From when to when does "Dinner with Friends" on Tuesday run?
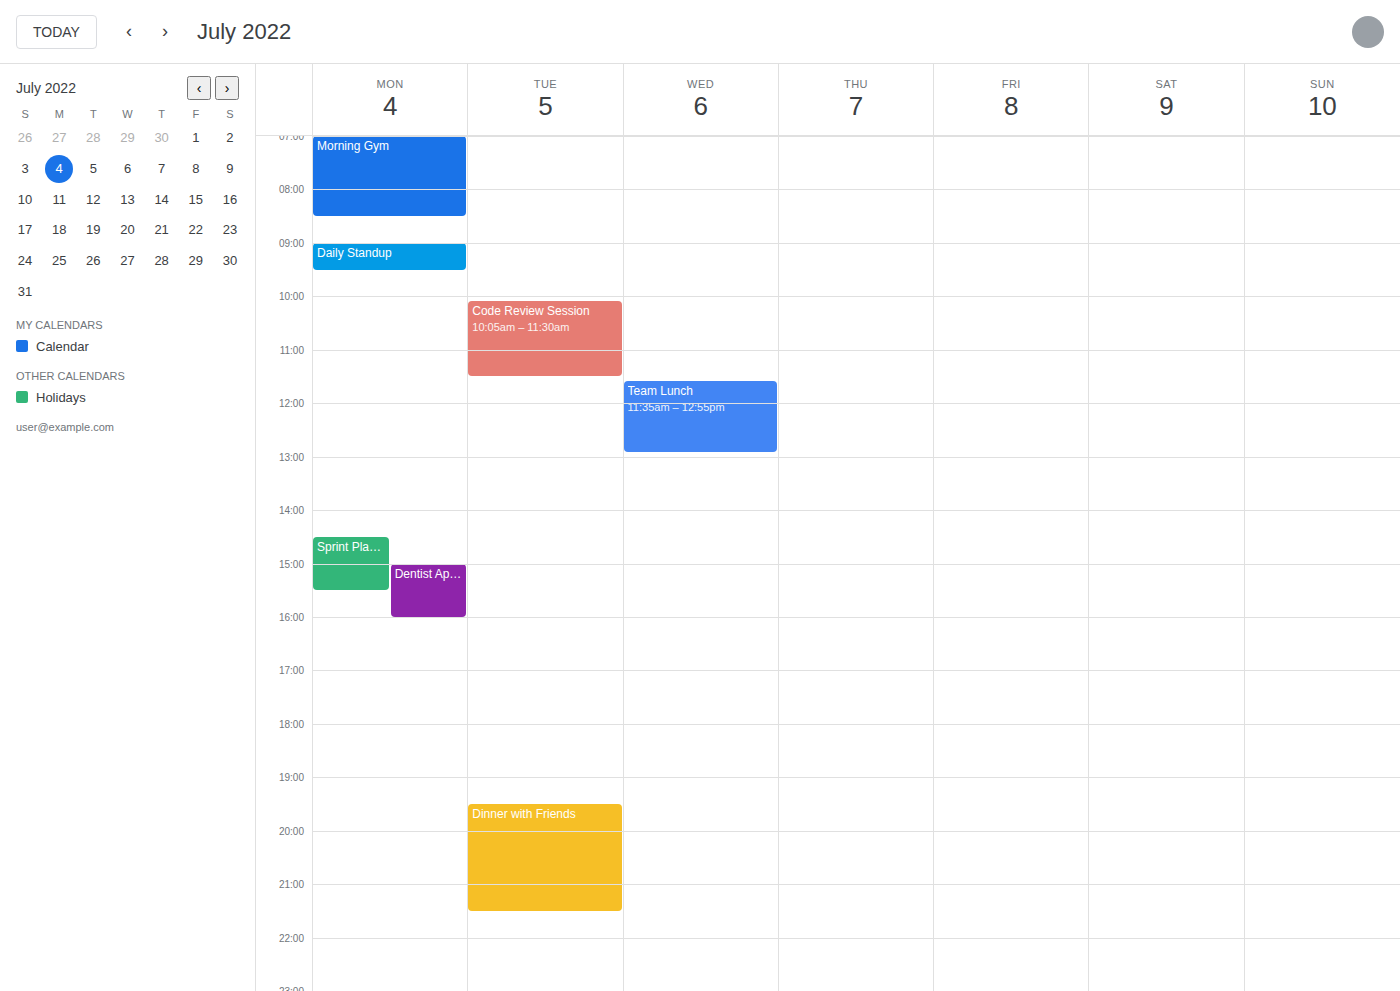
19:30 to 21:30